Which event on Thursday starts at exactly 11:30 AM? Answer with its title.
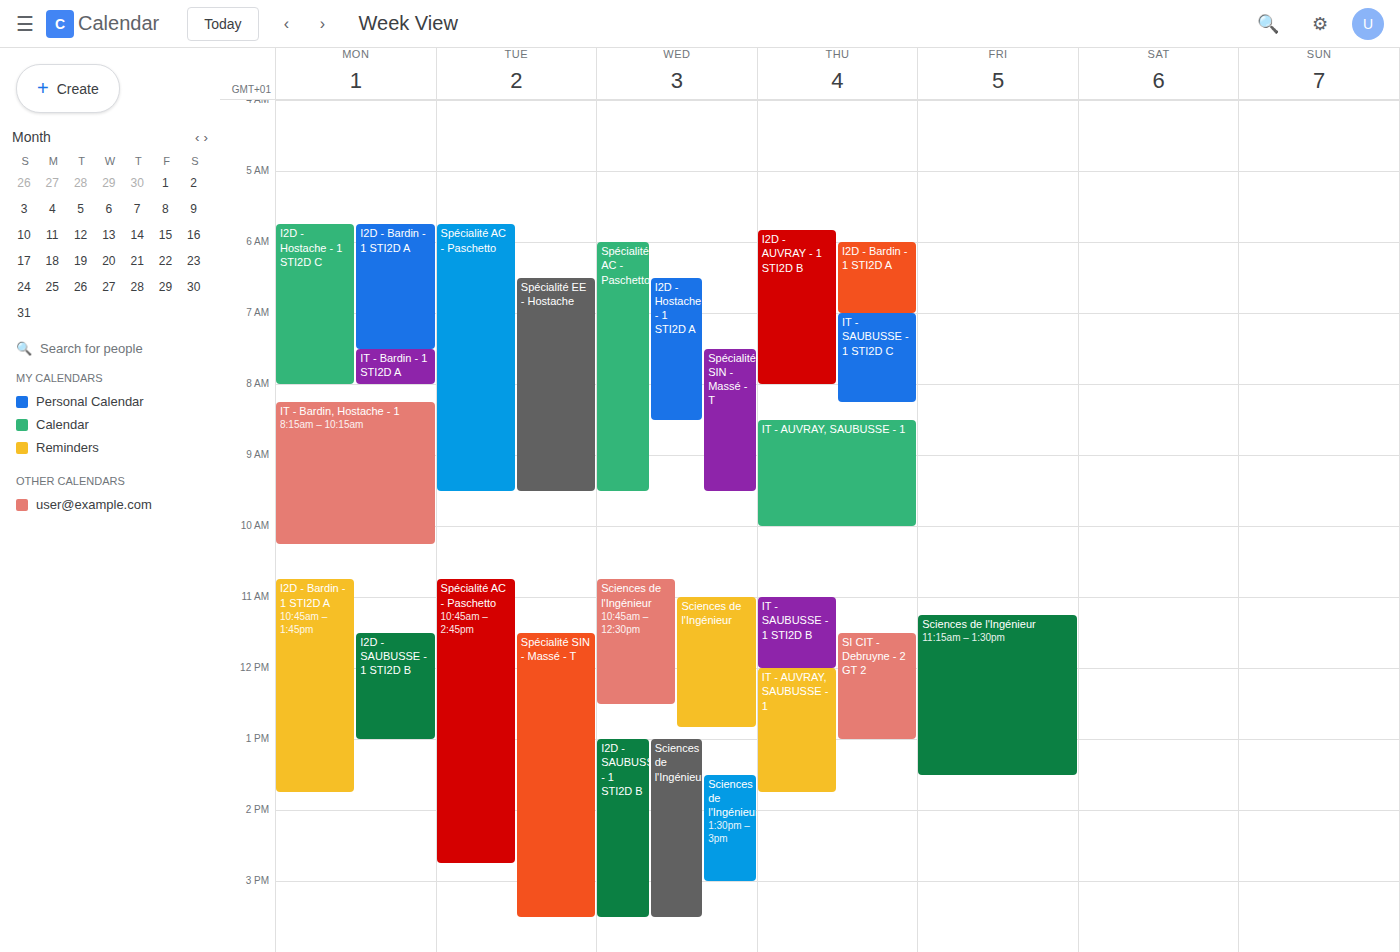
"SI CIT - Debruyne - 2 GT 2"